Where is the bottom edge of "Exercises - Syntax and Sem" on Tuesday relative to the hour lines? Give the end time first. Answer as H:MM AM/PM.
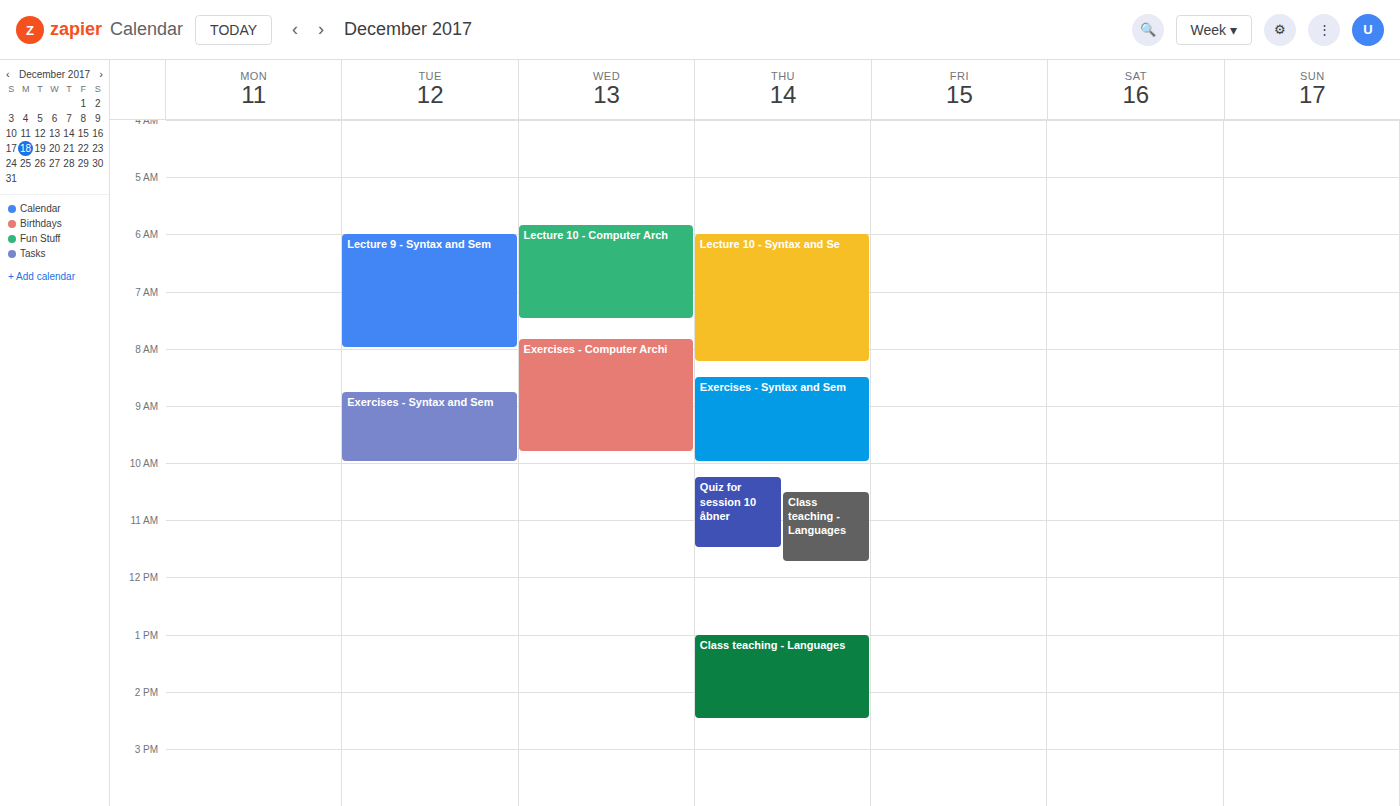
10:00 AM -- exactly on the 10 AM line.